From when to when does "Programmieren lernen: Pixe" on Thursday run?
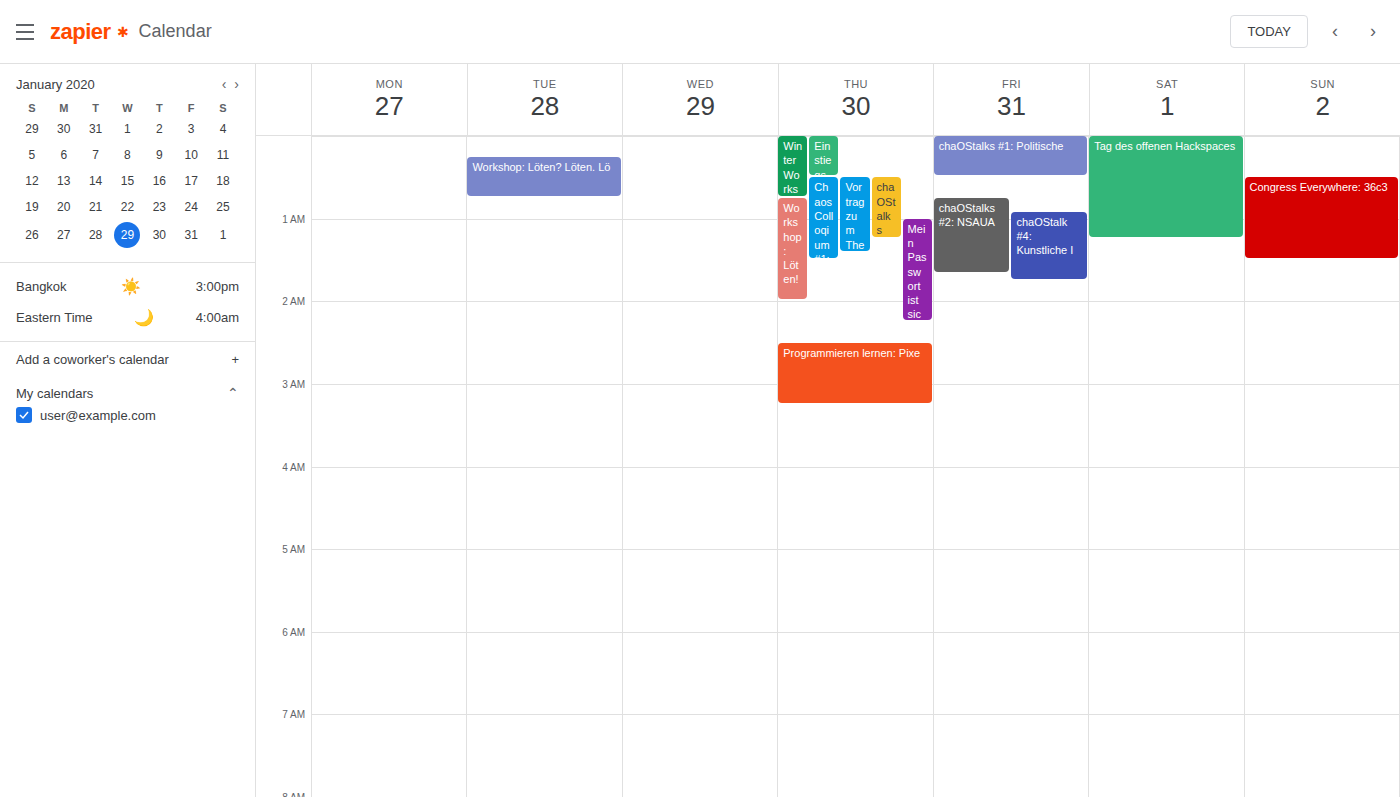
2:30 AM to 3:15 AM